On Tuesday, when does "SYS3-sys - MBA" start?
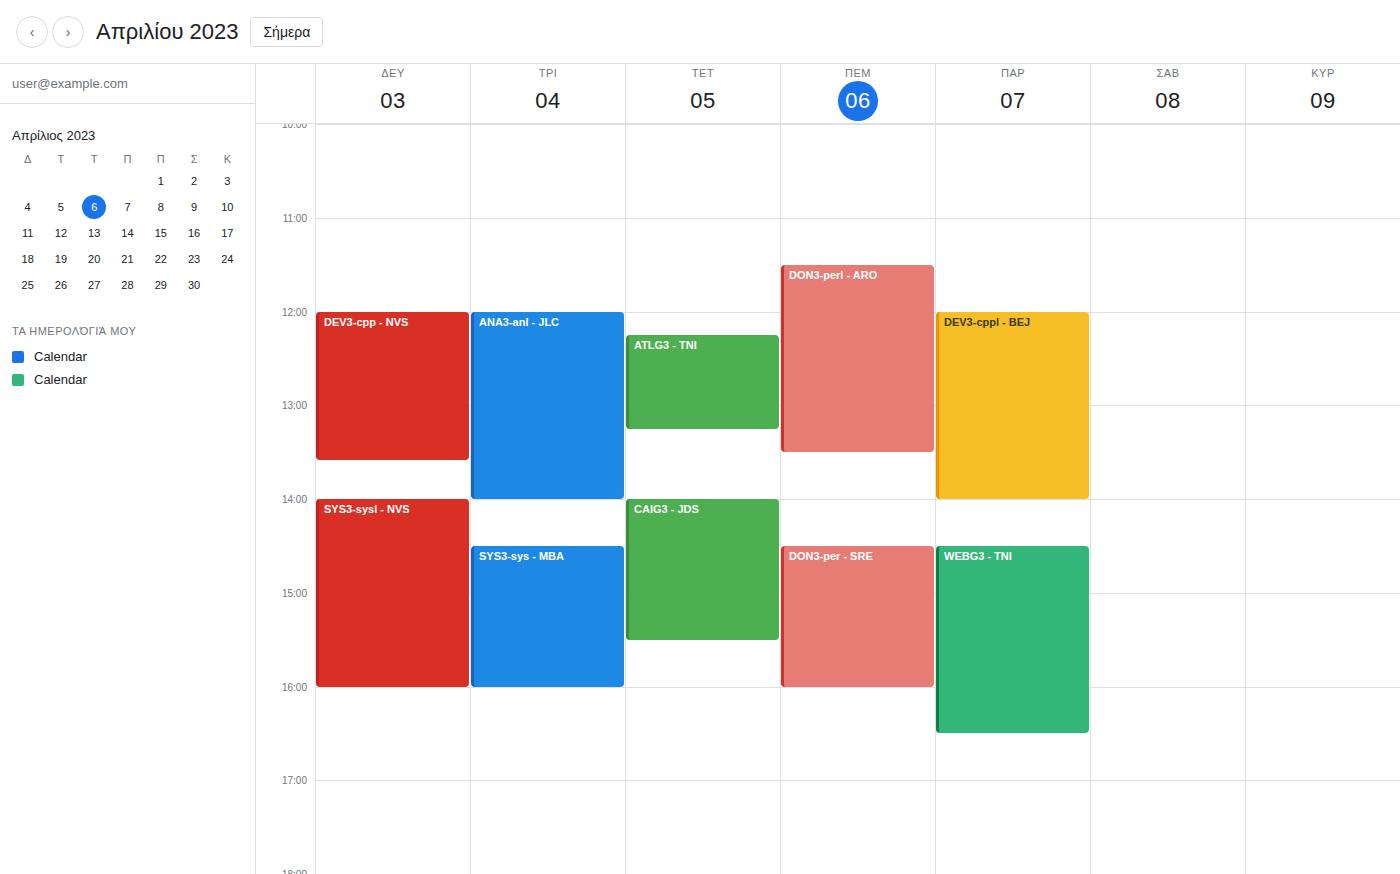
2:30 PM